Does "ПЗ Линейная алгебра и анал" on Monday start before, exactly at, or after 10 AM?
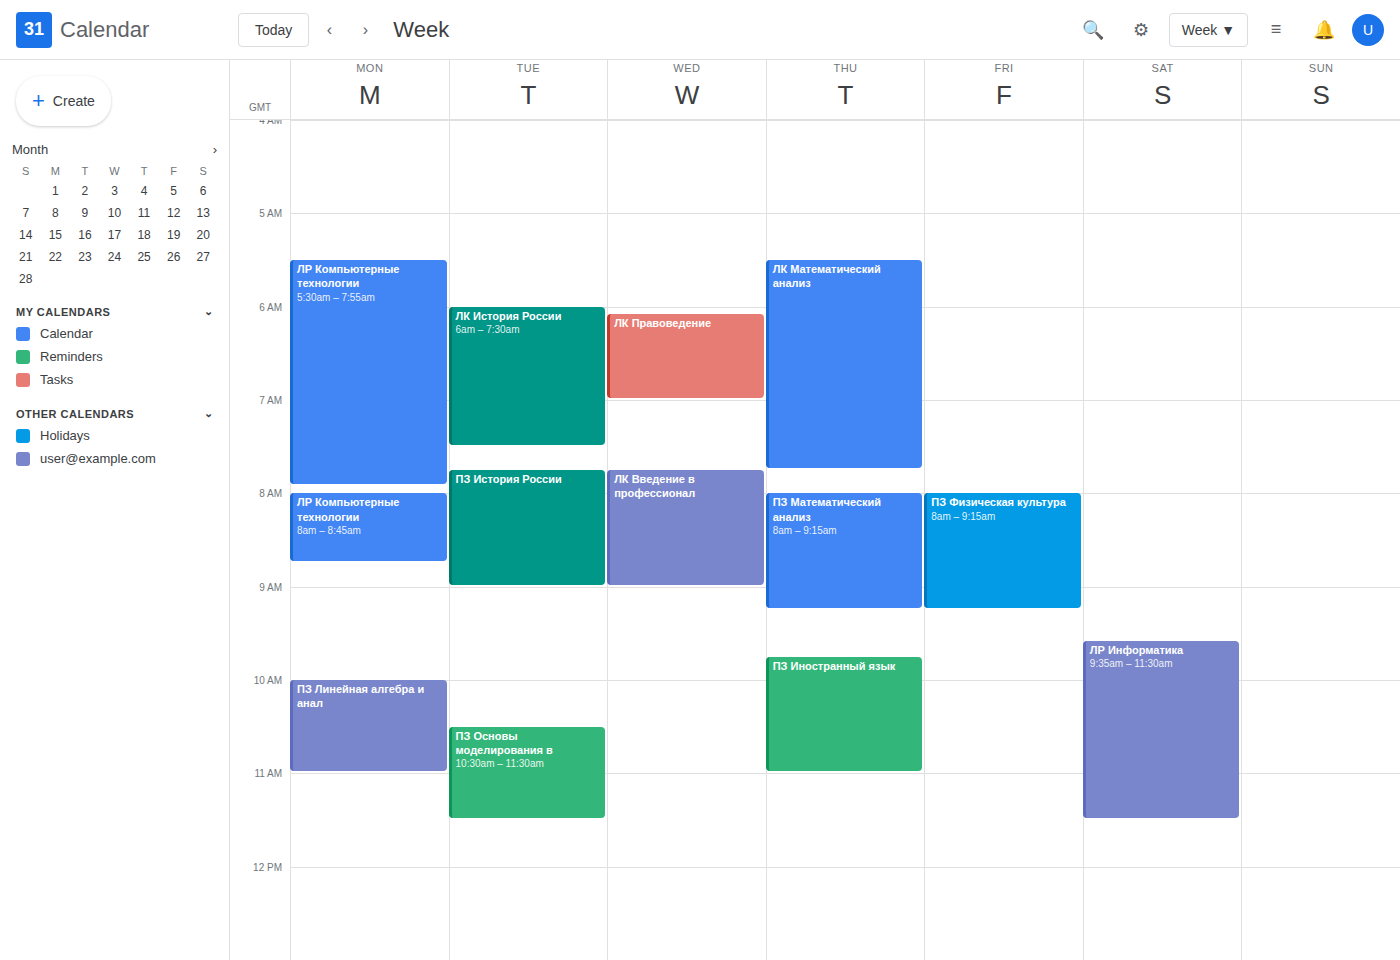
10:00 AM -- exactly at 10 AM, on the 10 AM line.